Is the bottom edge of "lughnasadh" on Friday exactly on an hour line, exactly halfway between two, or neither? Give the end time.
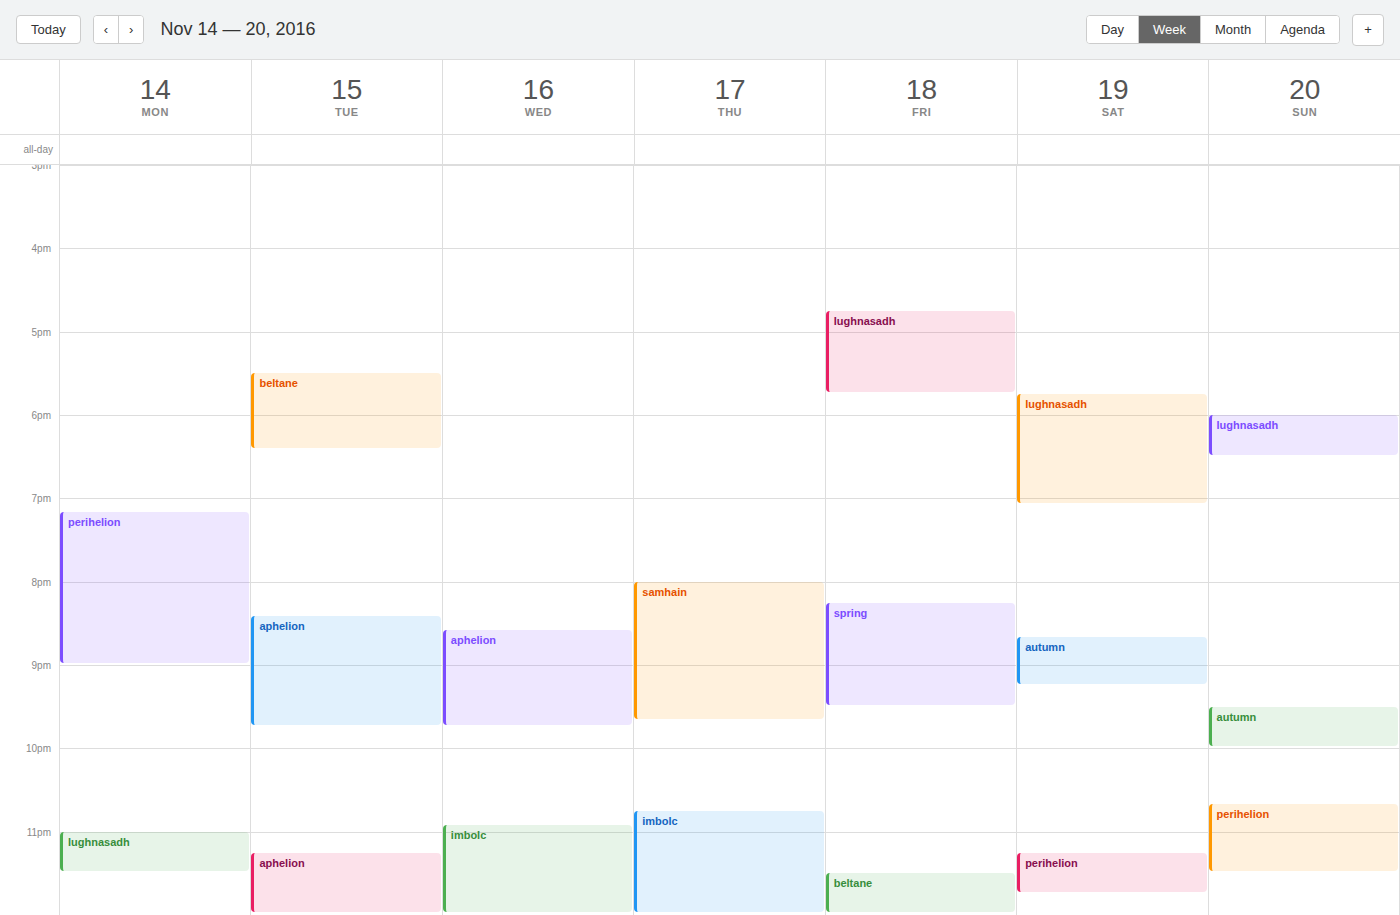
17:45 -- neither: three quarters of the way from the 17:00 line to the 18:00 line.